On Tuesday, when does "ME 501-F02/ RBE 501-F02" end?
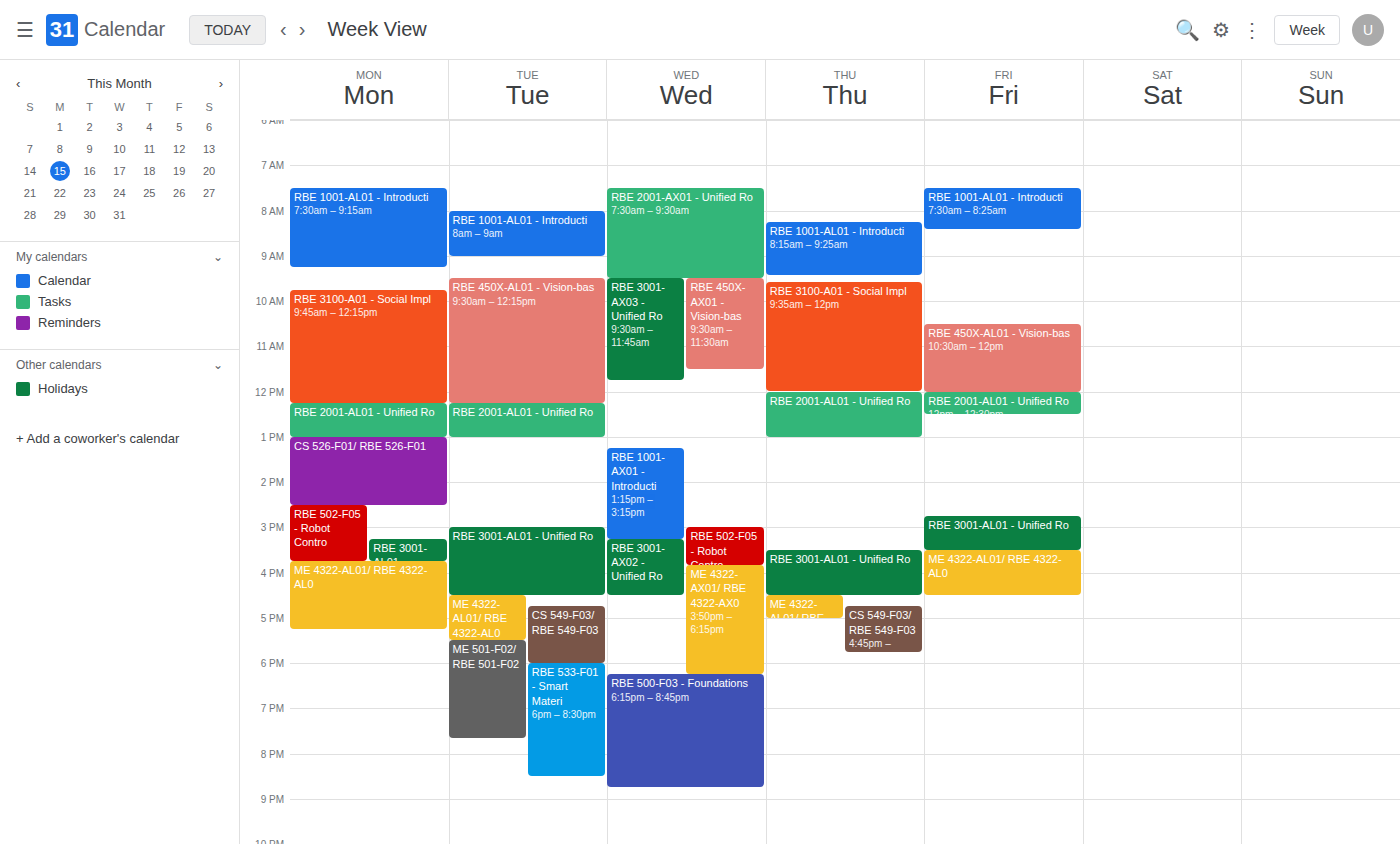
7:40 PM